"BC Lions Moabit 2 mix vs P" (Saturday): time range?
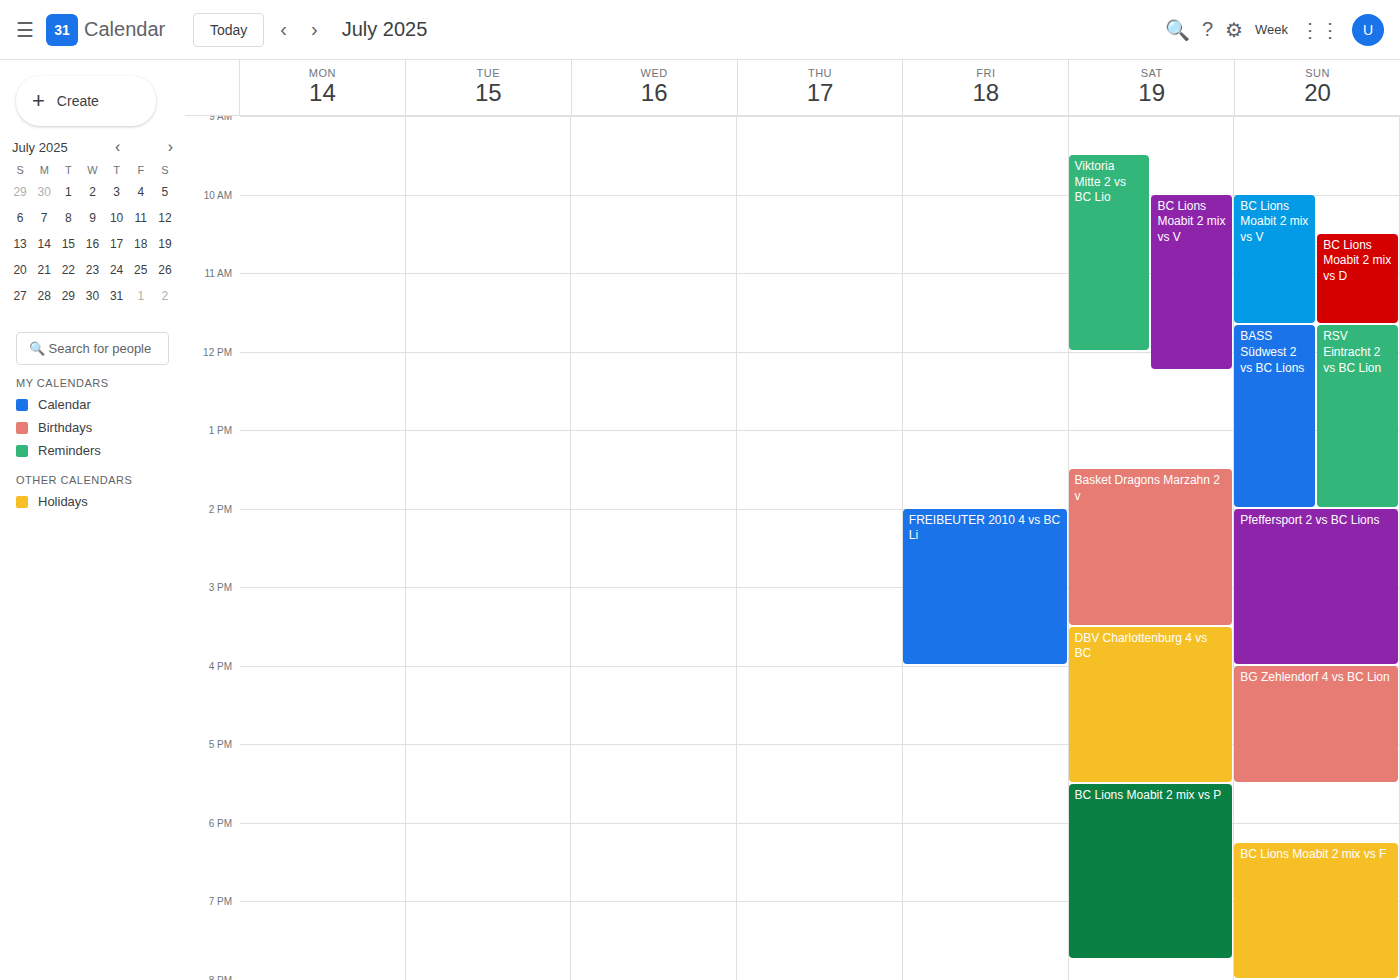
5:30 PM to 7:45 PM